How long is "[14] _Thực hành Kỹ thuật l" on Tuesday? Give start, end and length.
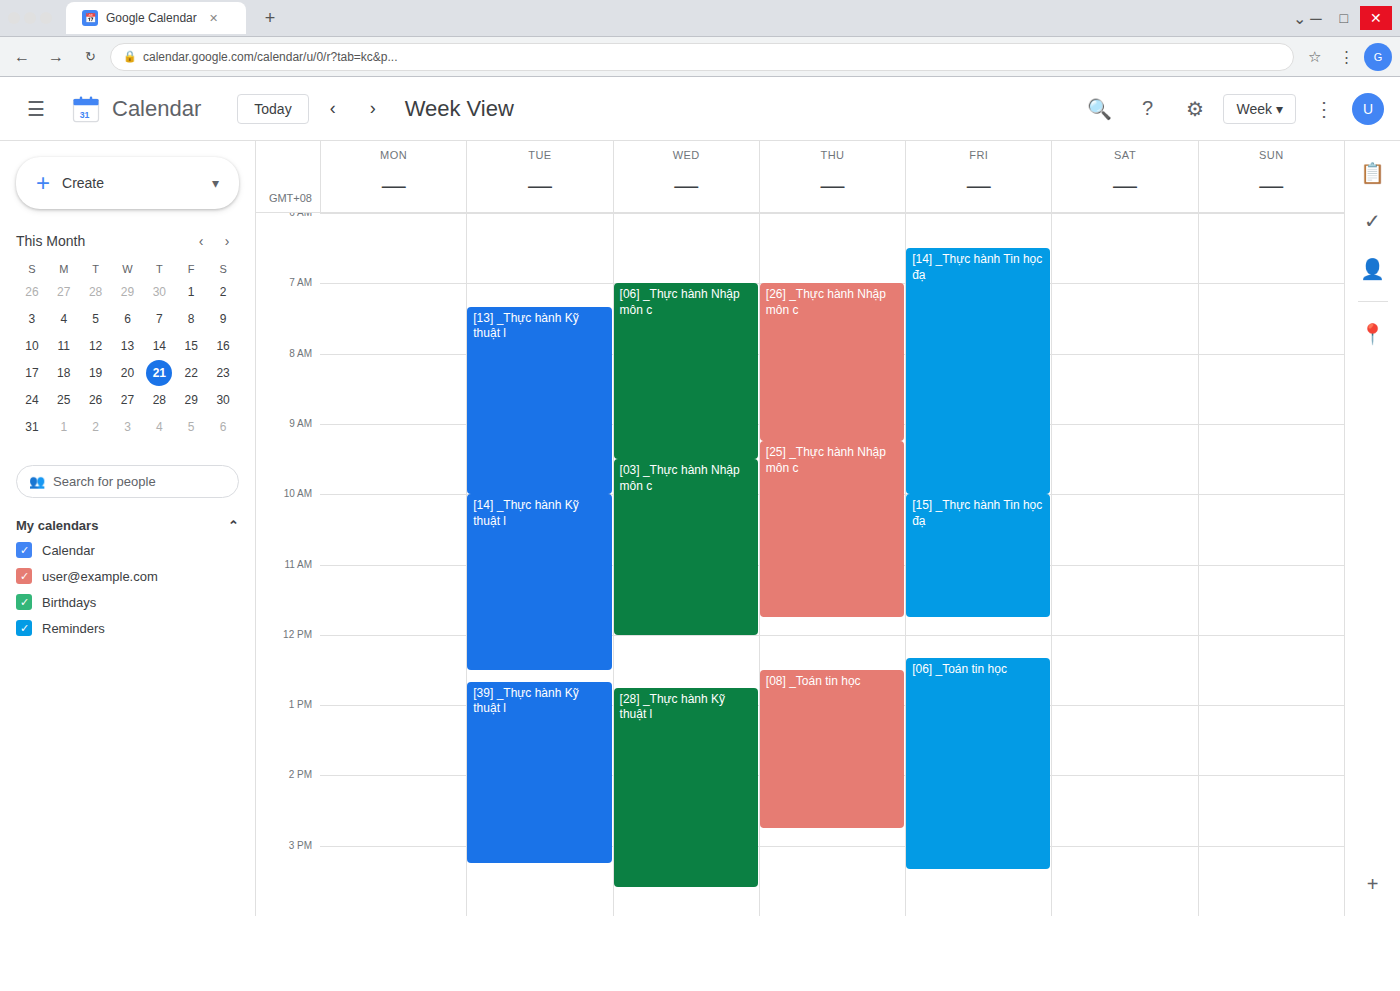
10:00 AM to 12:30 PM, 2 hours 30 minutes